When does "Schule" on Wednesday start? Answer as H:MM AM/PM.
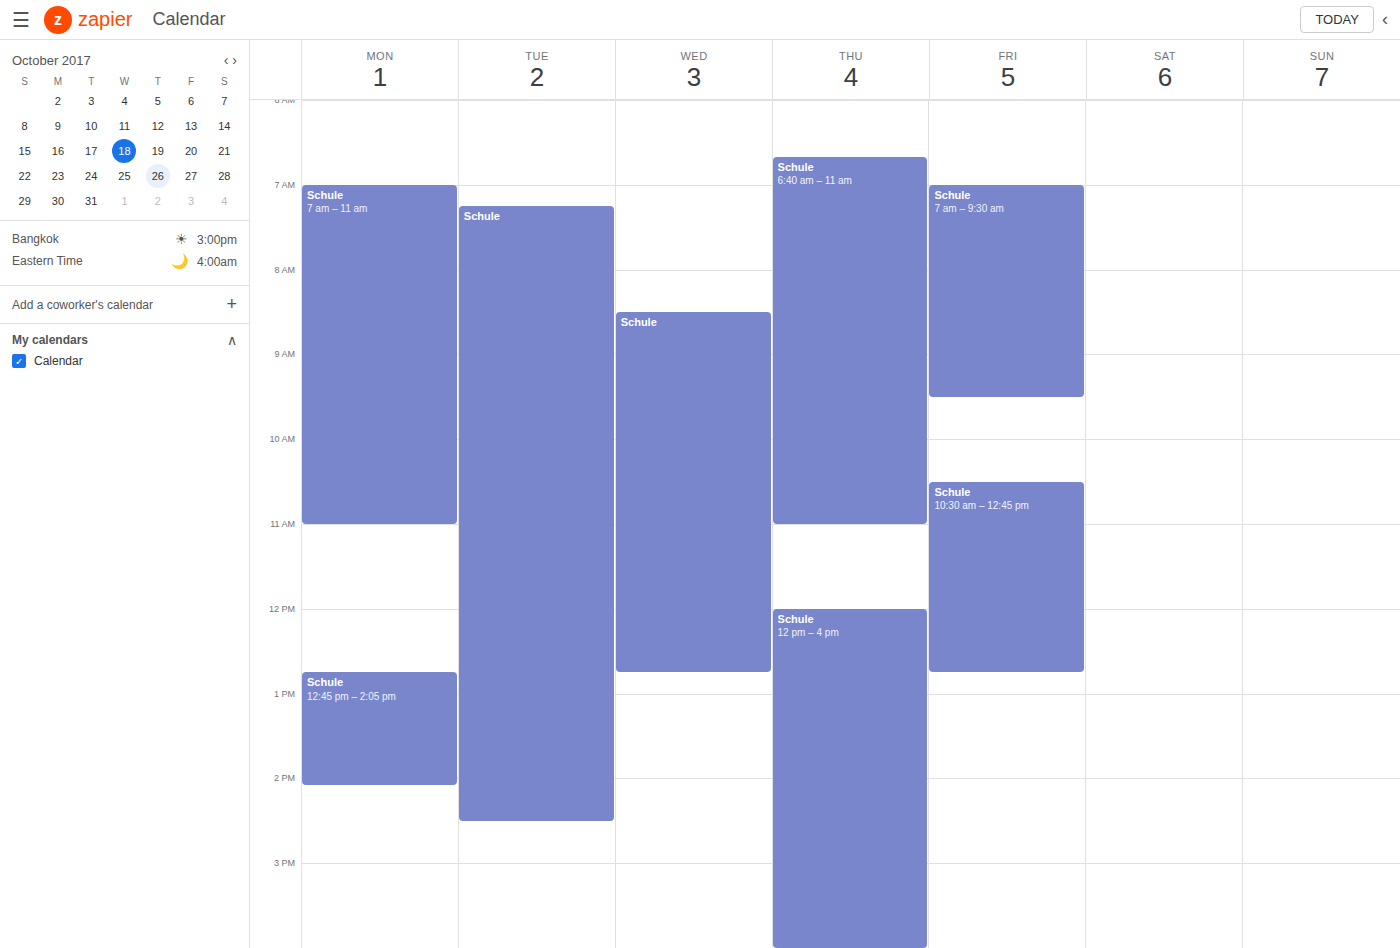
8:30 AM